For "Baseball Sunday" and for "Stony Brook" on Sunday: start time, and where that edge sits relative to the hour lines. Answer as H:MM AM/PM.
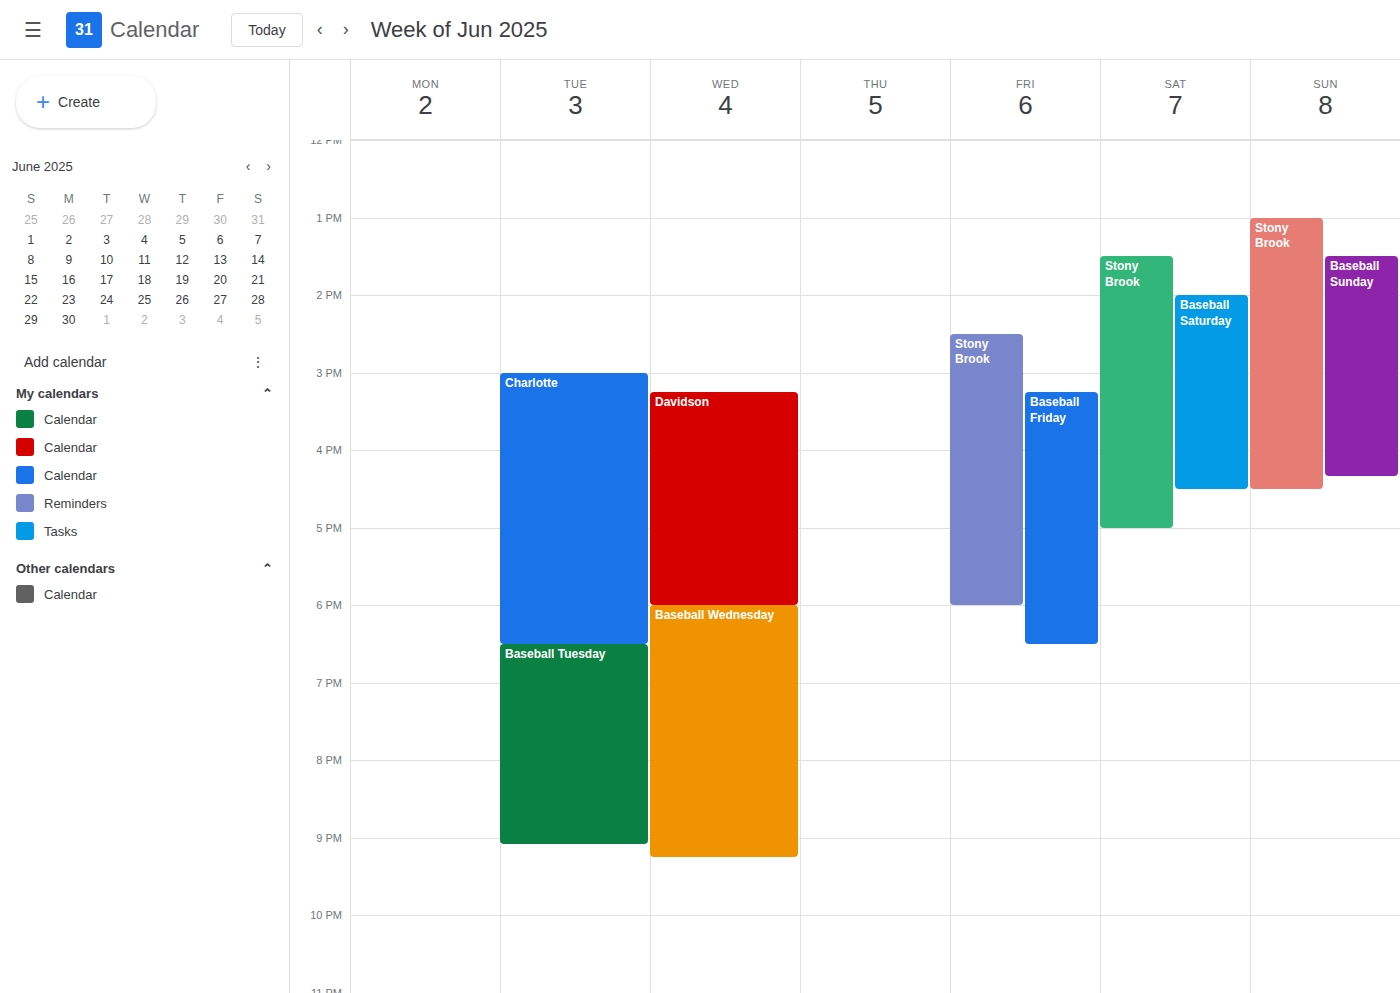
"Baseball Sunday": 1:30 PM, halfway between the 1 PM and 2 PM lines. "Stony Brook": 1:00 PM, exactly on the 1 PM line.